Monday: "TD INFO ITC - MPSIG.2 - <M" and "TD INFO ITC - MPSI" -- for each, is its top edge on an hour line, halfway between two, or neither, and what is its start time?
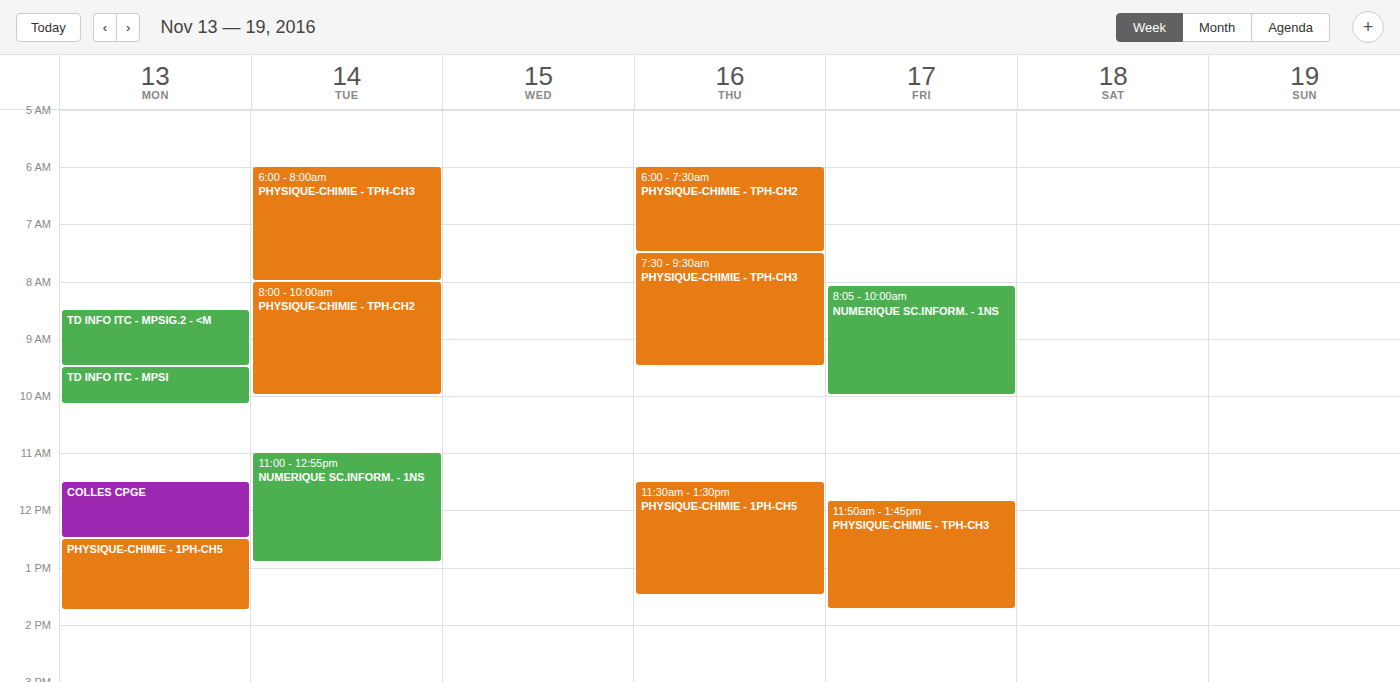
"TD INFO ITC - MPSIG.2 - <M": 8:30 AM, halfway between the 8 AM and 9 AM lines. "TD INFO ITC - MPSI": 9:30 AM, halfway between the 9 AM and 10 AM lines.